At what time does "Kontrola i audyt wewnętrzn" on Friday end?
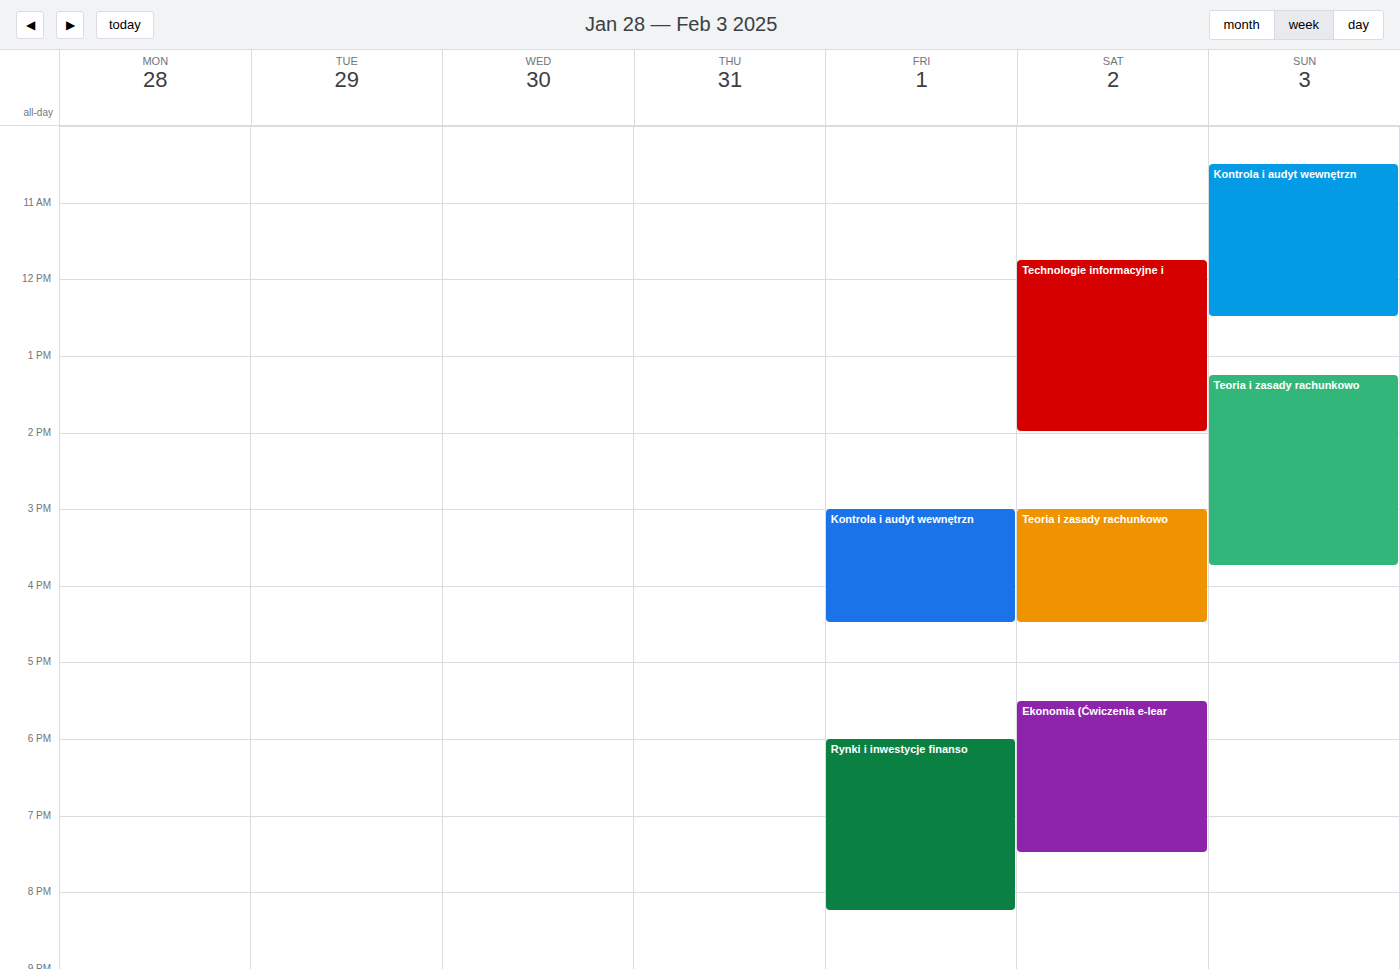
4:30 PM